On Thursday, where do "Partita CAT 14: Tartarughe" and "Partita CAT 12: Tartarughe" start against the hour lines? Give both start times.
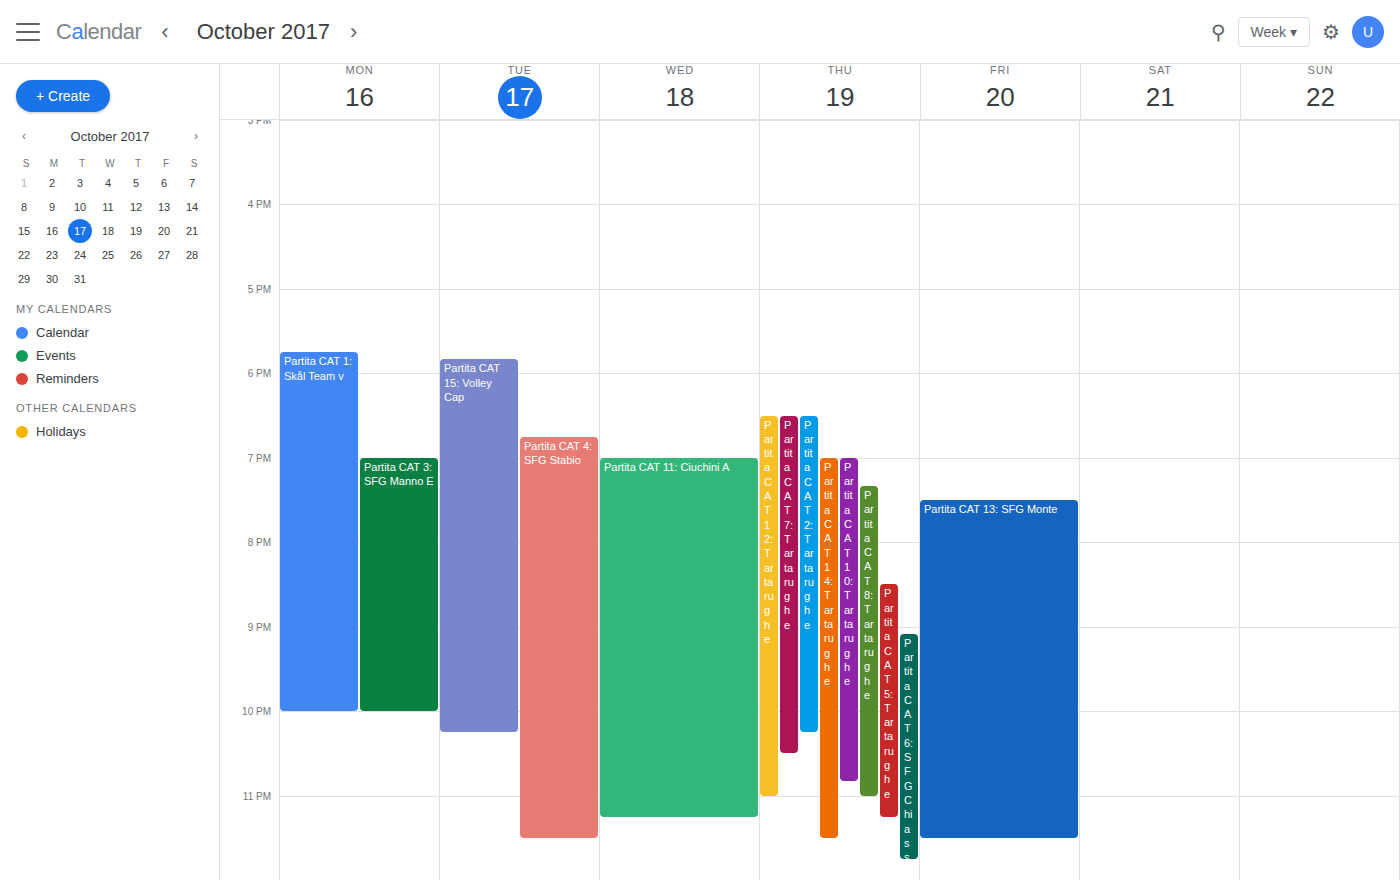
"Partita CAT 14: Tartarughe": 7:00 PM, exactly on the 7 PM line. "Partita CAT 12: Tartarughe": 6:30 PM, halfway between the 6 PM and 7 PM lines.